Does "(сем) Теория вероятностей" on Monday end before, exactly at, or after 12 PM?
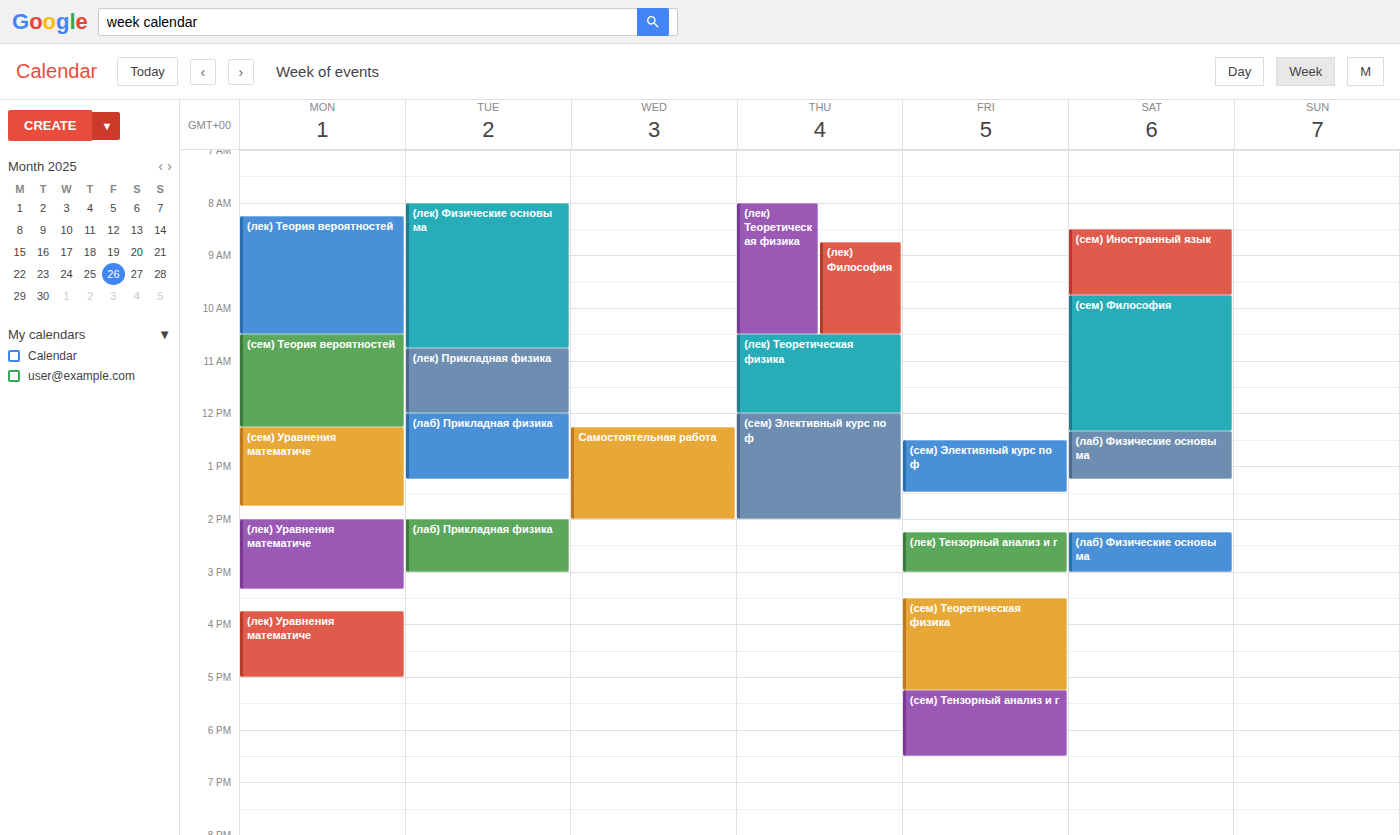
12:15 PM -- after 12 PM, 15 minutes below the 12 PM line.